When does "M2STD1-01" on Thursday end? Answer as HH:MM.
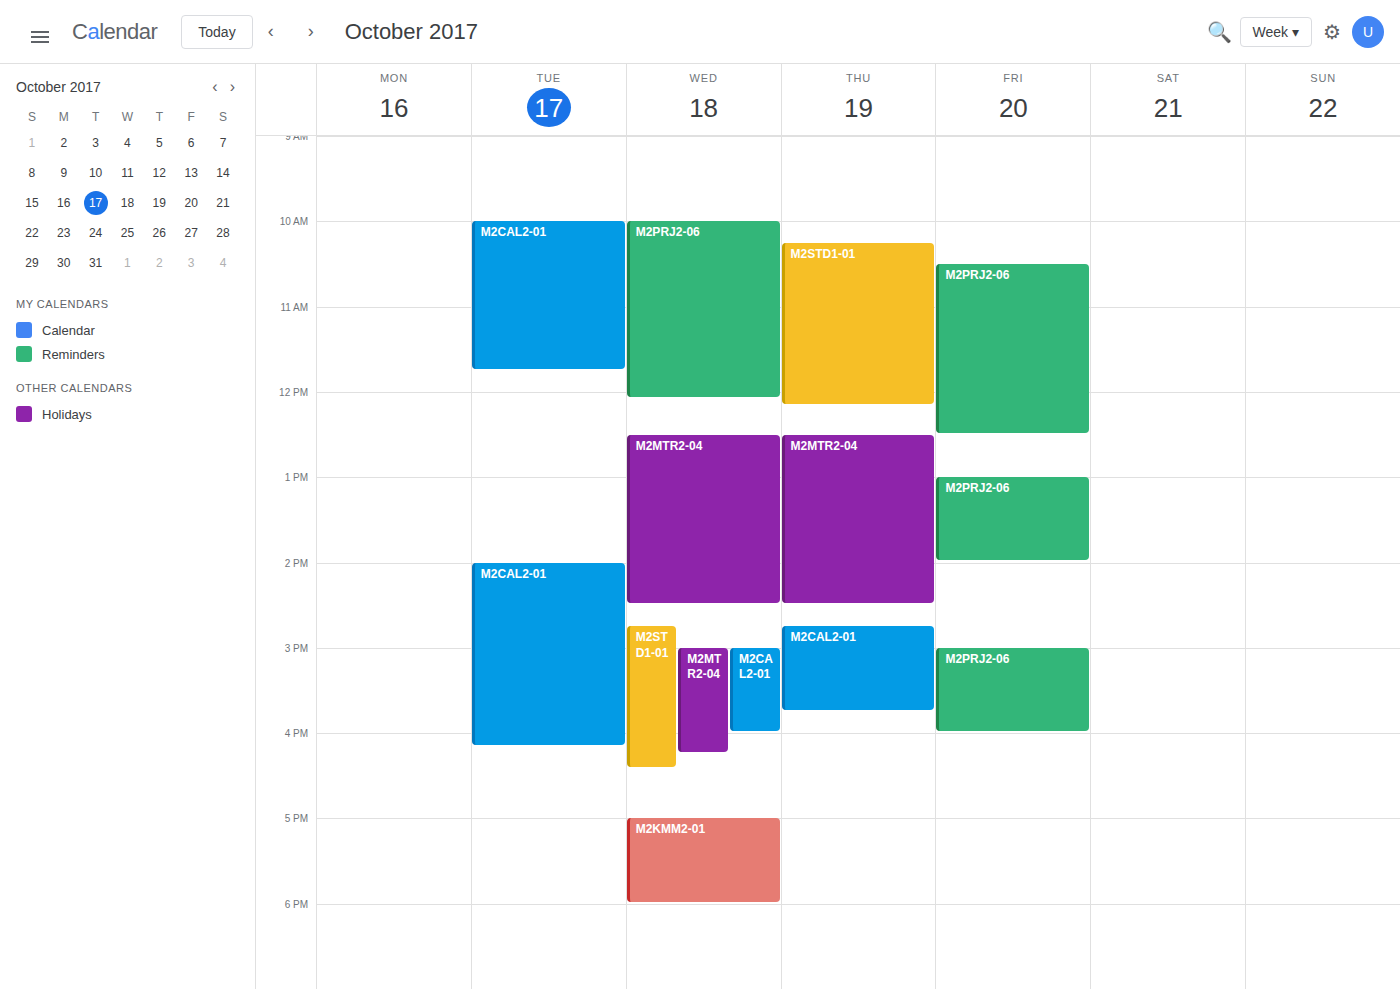
12:10